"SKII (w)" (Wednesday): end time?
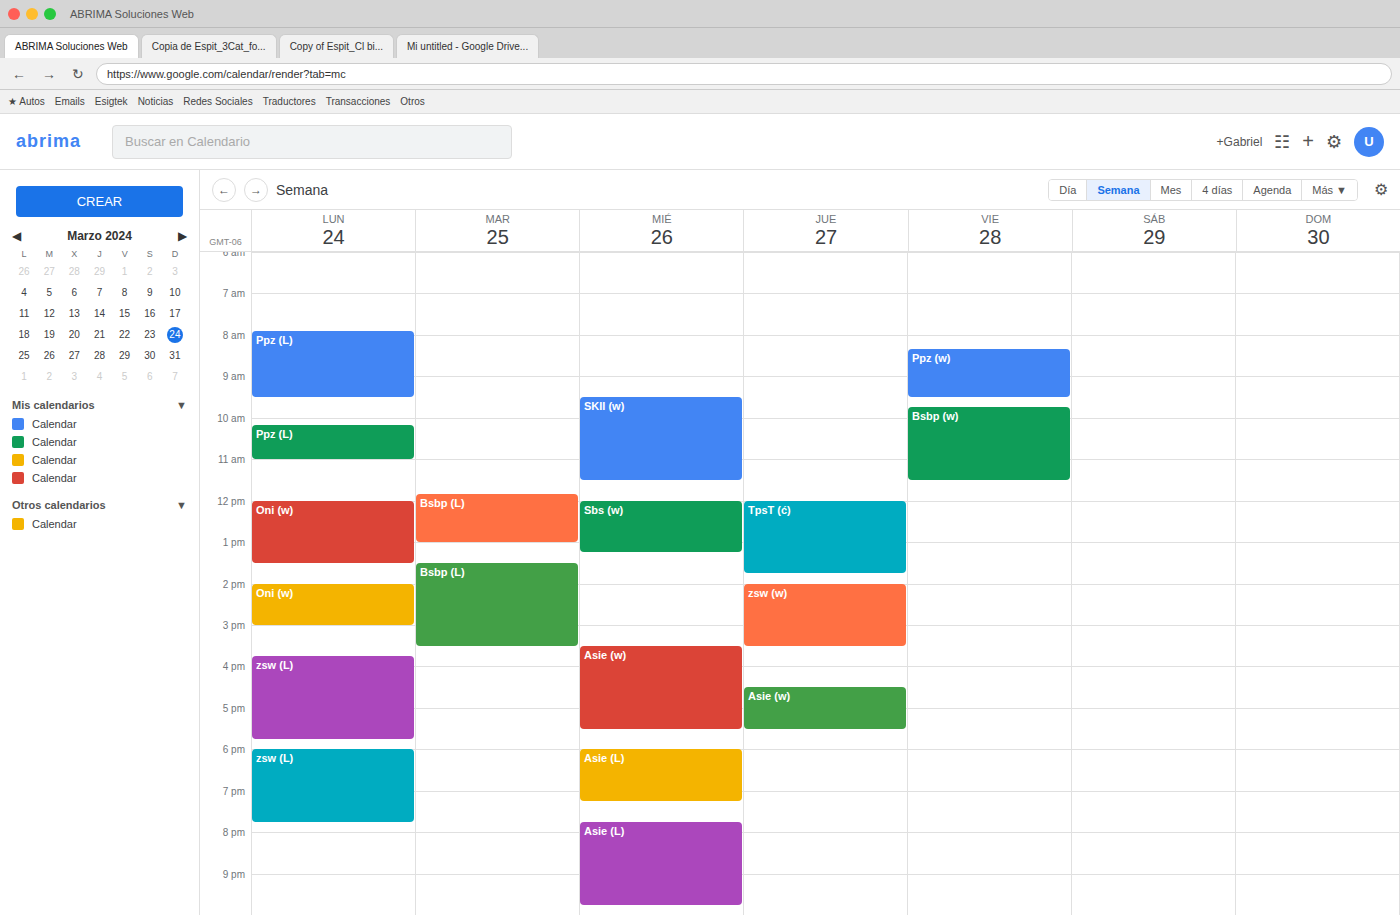
11:30